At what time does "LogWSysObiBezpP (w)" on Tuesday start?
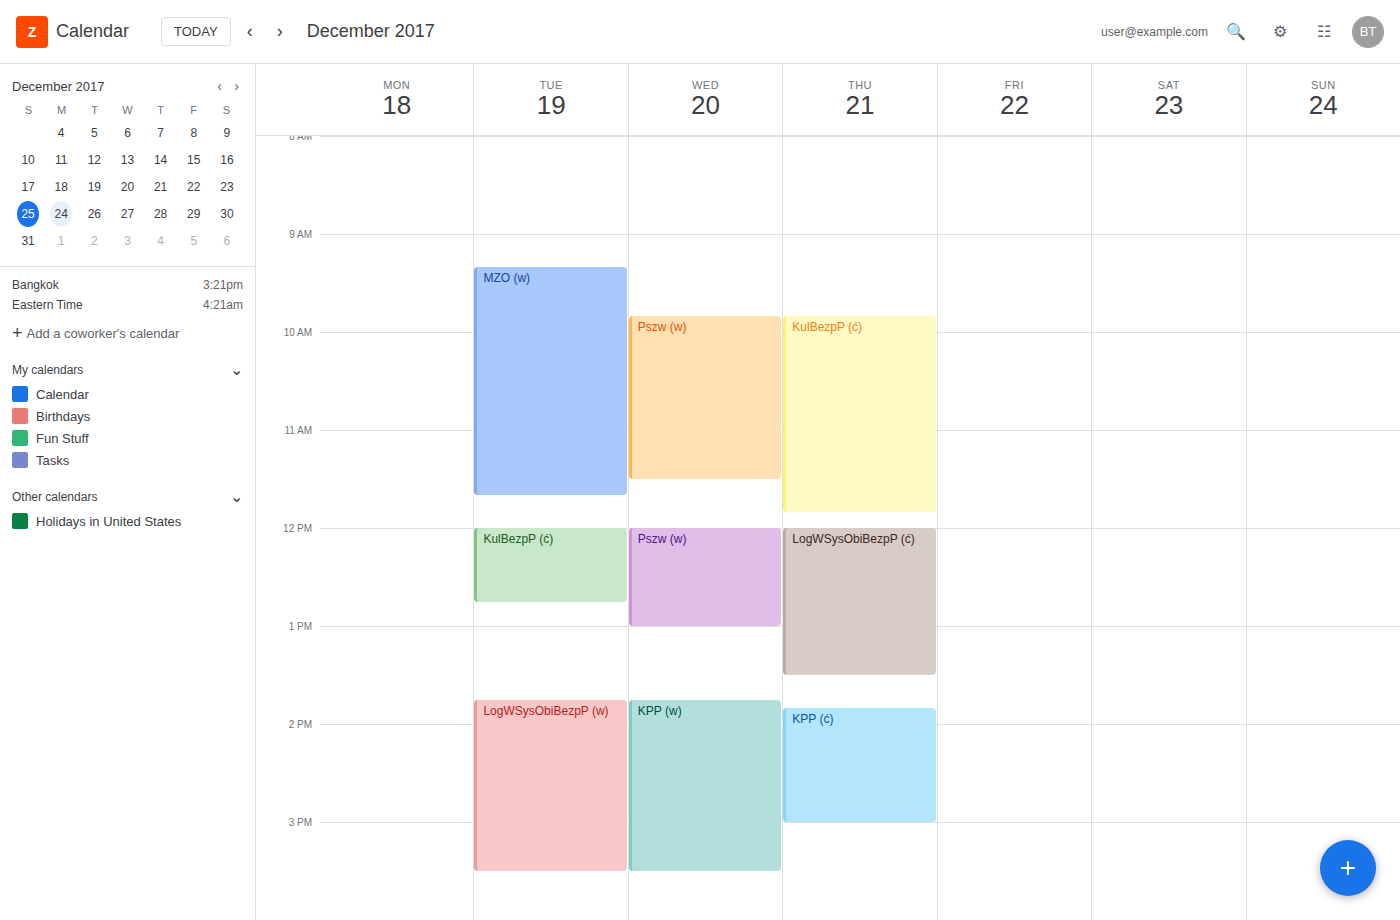
1:45 PM